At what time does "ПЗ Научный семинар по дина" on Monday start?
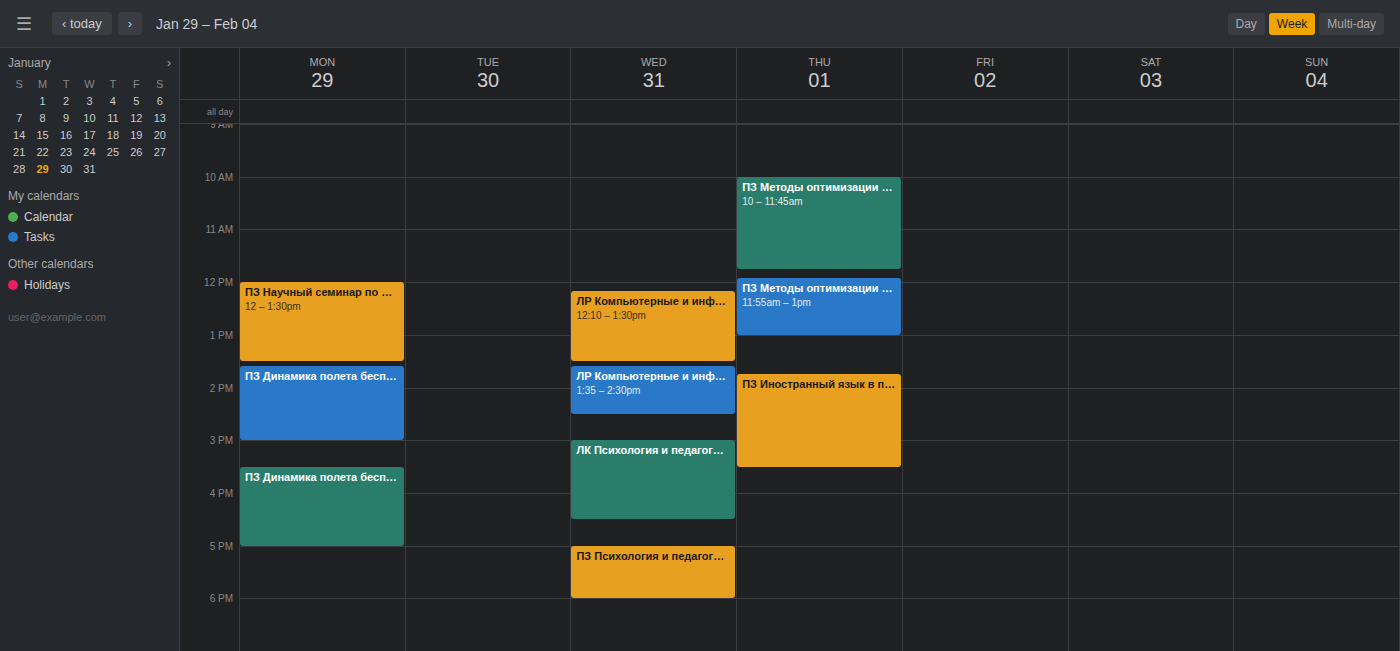
12:00 PM